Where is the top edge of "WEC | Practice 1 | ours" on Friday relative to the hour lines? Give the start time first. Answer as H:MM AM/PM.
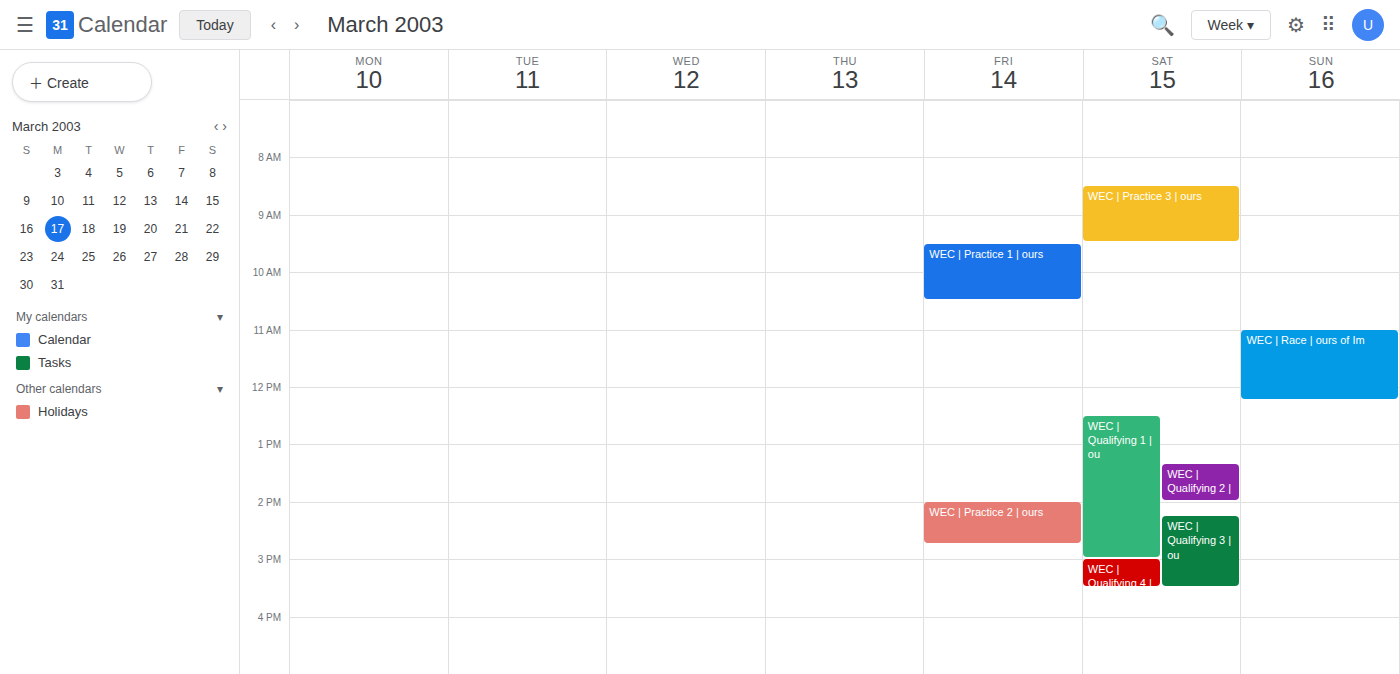
9:30 AM -- halfway between the 9 AM and 10 AM lines.